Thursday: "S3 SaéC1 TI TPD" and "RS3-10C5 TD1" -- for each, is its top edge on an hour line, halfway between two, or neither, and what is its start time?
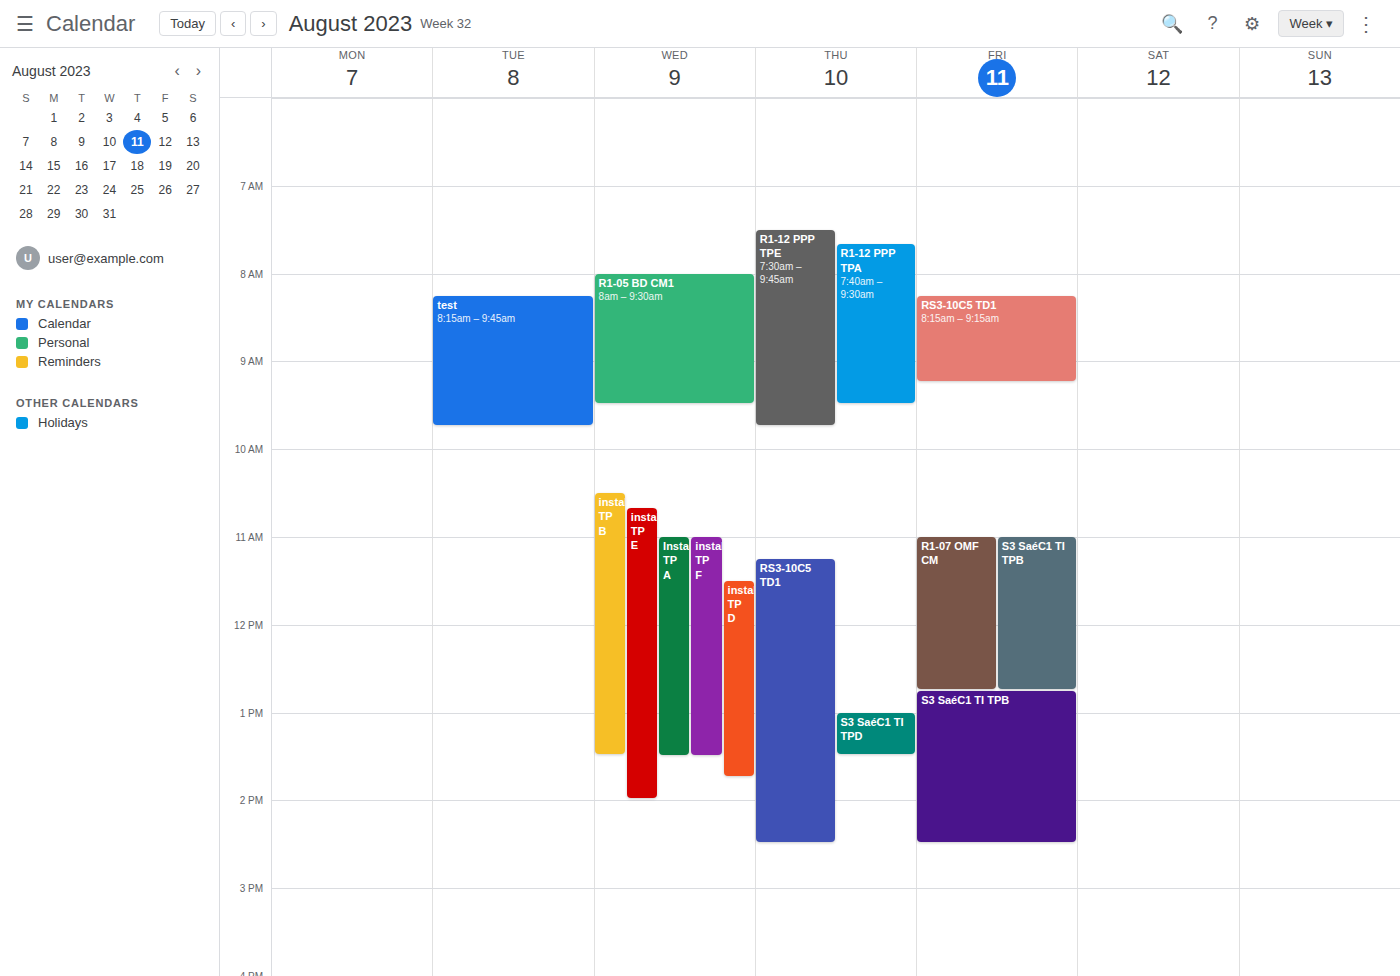
"S3 SaéC1 TI TPD": 1:00 PM, exactly on the 1 PM line. "RS3-10C5 TD1": 11:15 AM, neither: a quarter of the way from the 11 AM line to the 12 PM line.